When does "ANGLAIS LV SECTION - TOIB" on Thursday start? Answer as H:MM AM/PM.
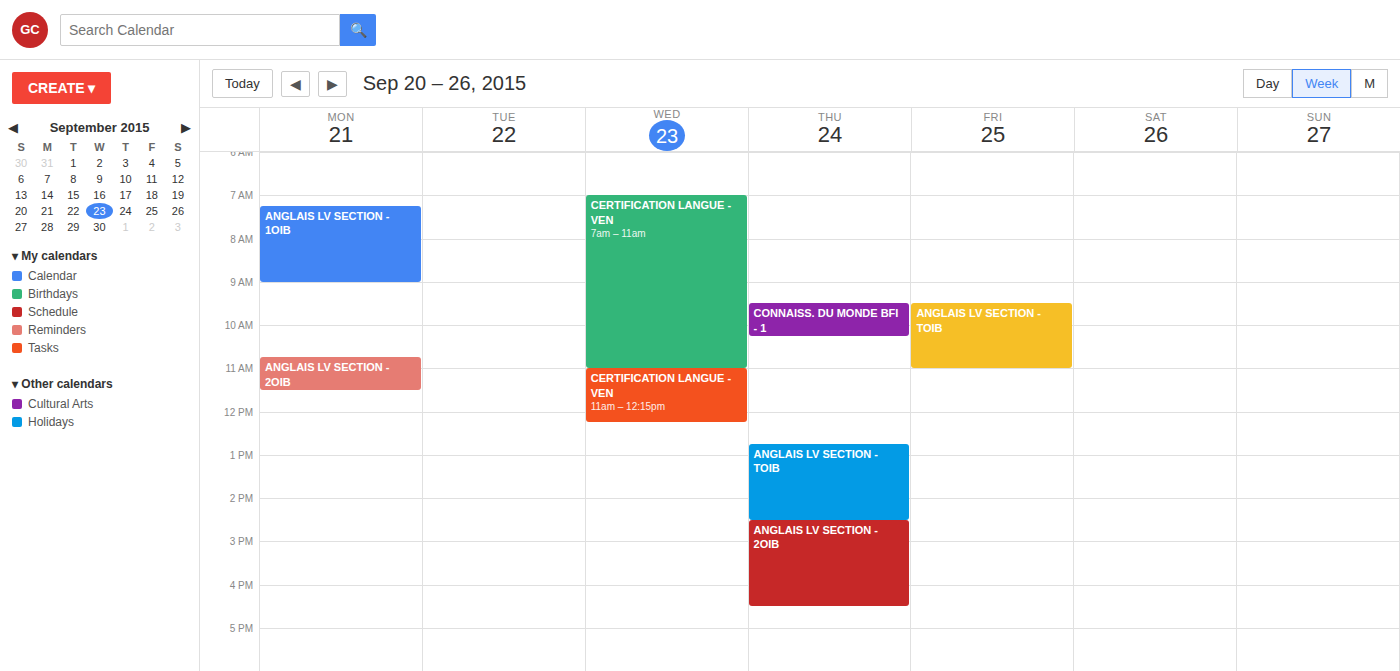
12:45 PM